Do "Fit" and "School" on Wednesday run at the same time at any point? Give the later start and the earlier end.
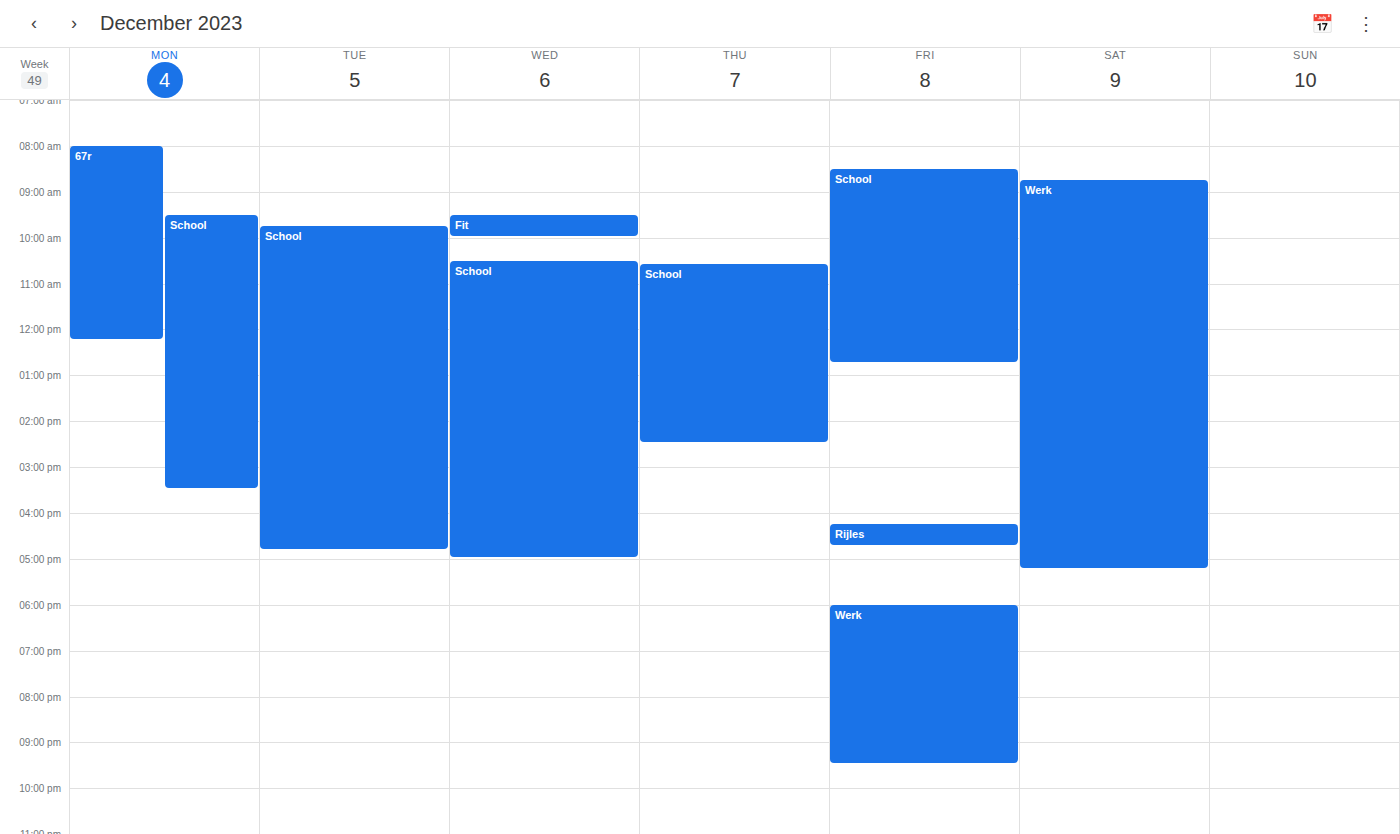
"Fit" ends at 10:00 AM and "School" starts at 10:30 AM -- no overlap.